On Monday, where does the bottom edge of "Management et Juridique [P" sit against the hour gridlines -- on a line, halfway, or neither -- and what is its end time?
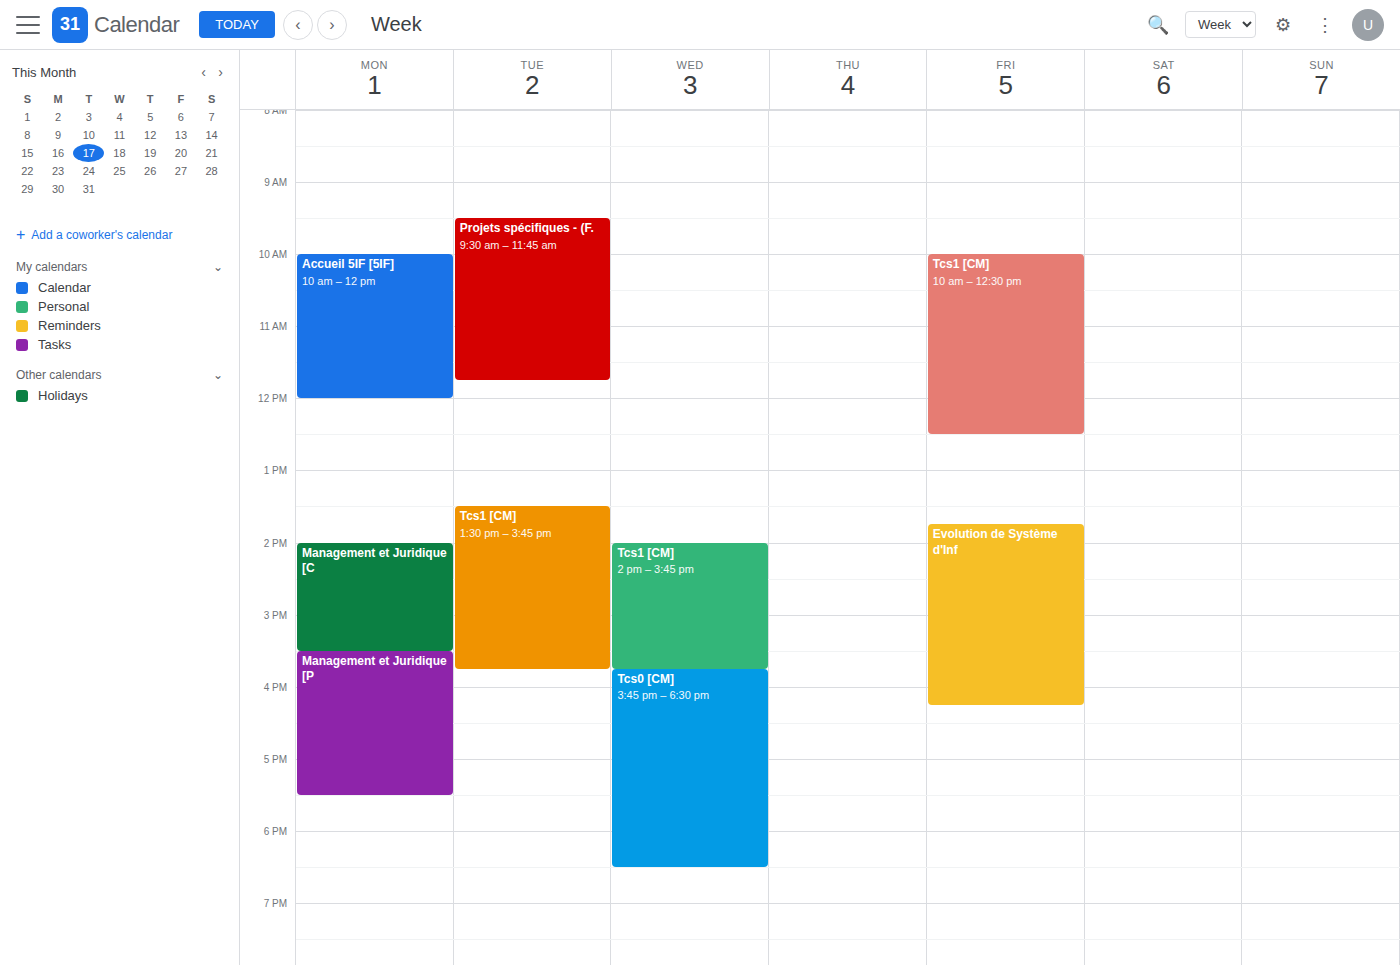
5:30 PM -- halfway between the 5 PM and 6 PM lines.